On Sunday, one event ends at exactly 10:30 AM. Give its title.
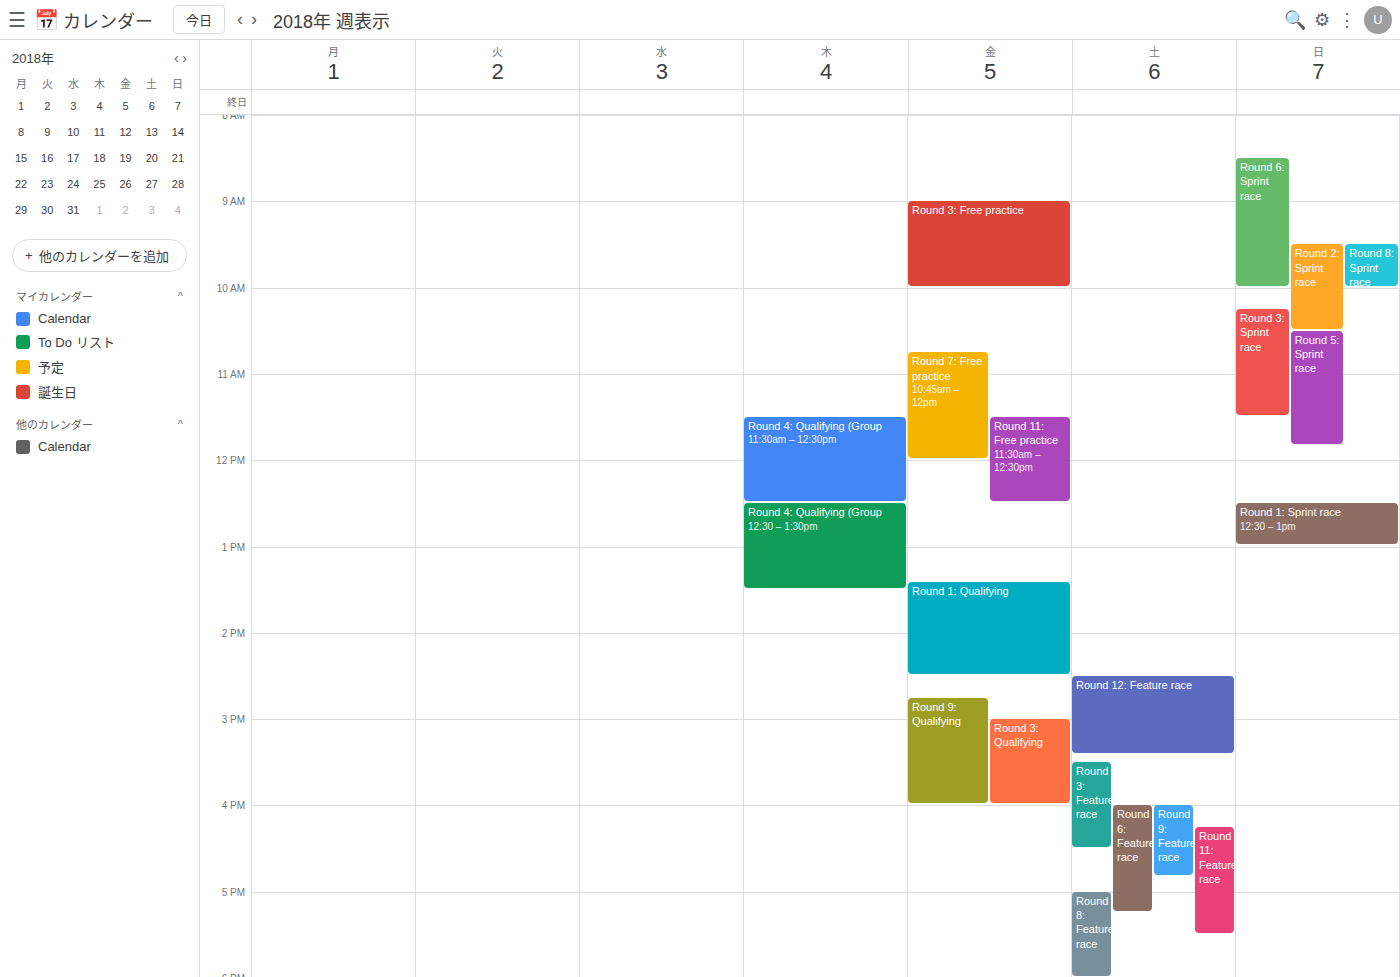
"Round 2: Sprint race"